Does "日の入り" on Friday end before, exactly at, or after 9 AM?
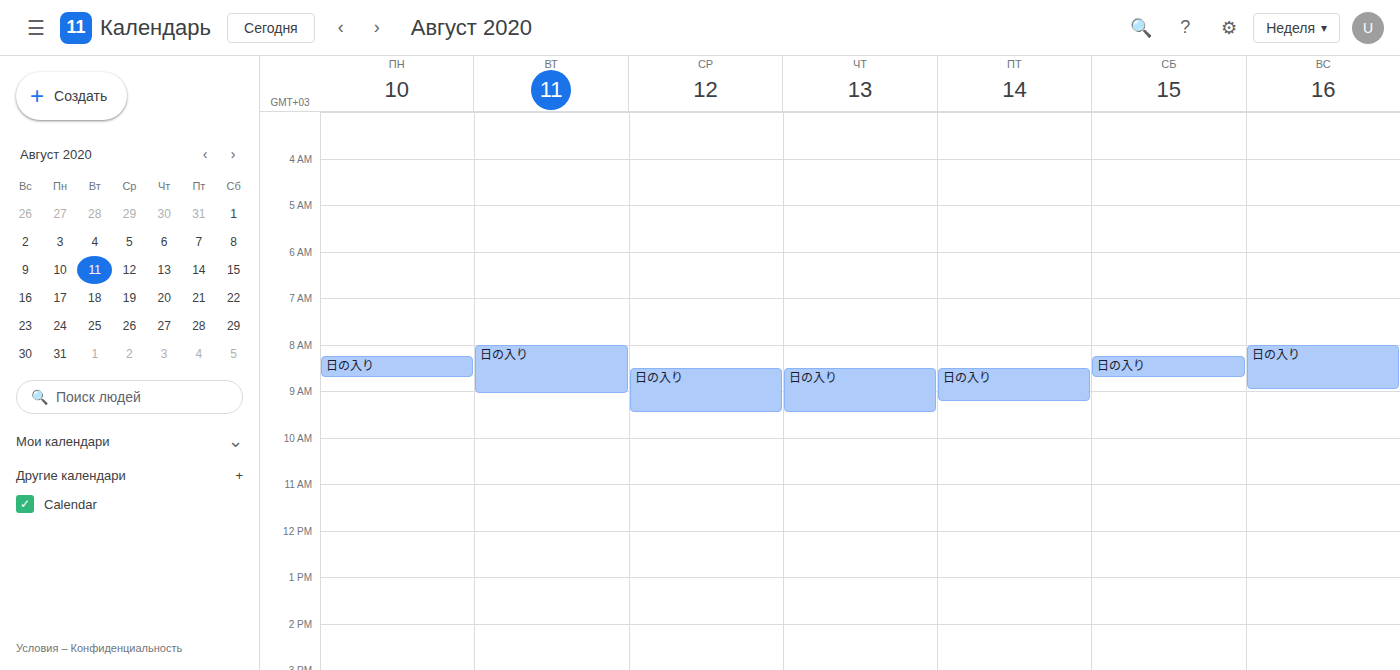
9:15 AM -- after 9 AM, 15 minutes below the 9 AM line.